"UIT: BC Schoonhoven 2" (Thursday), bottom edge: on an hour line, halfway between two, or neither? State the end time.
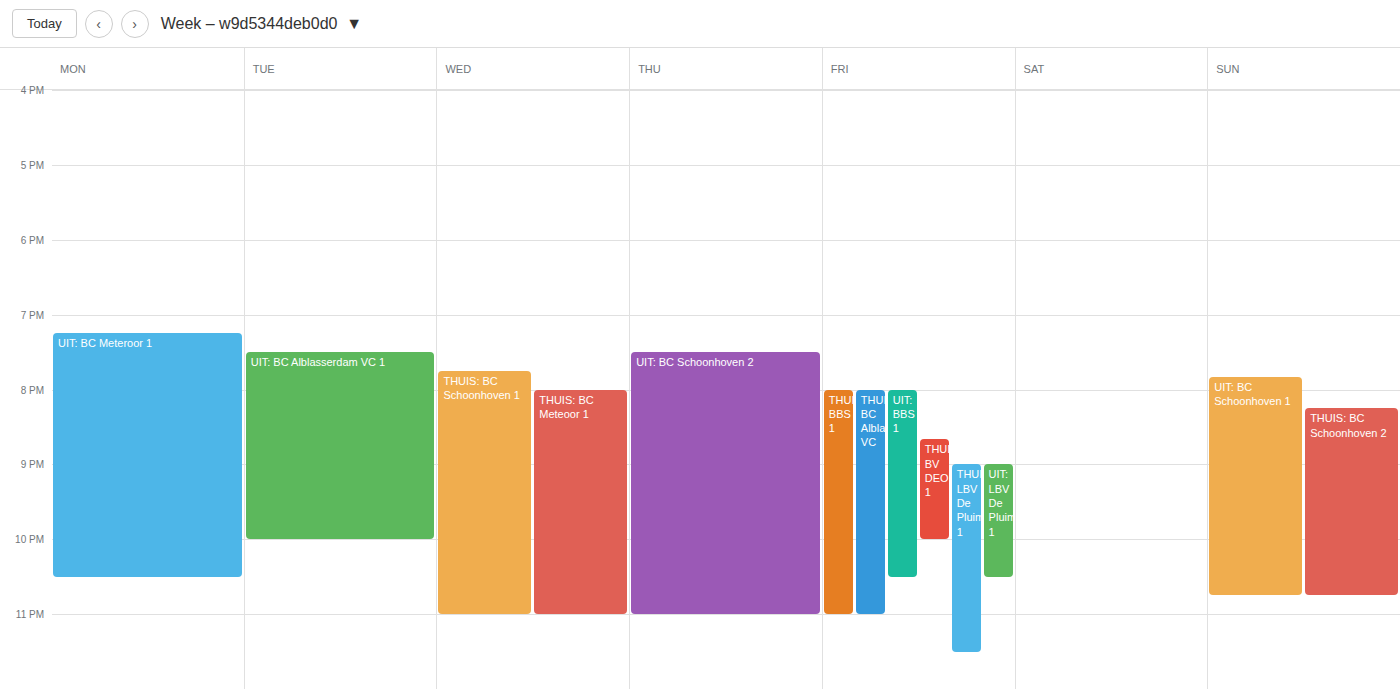
23:00 -- exactly on the 23:00 line.